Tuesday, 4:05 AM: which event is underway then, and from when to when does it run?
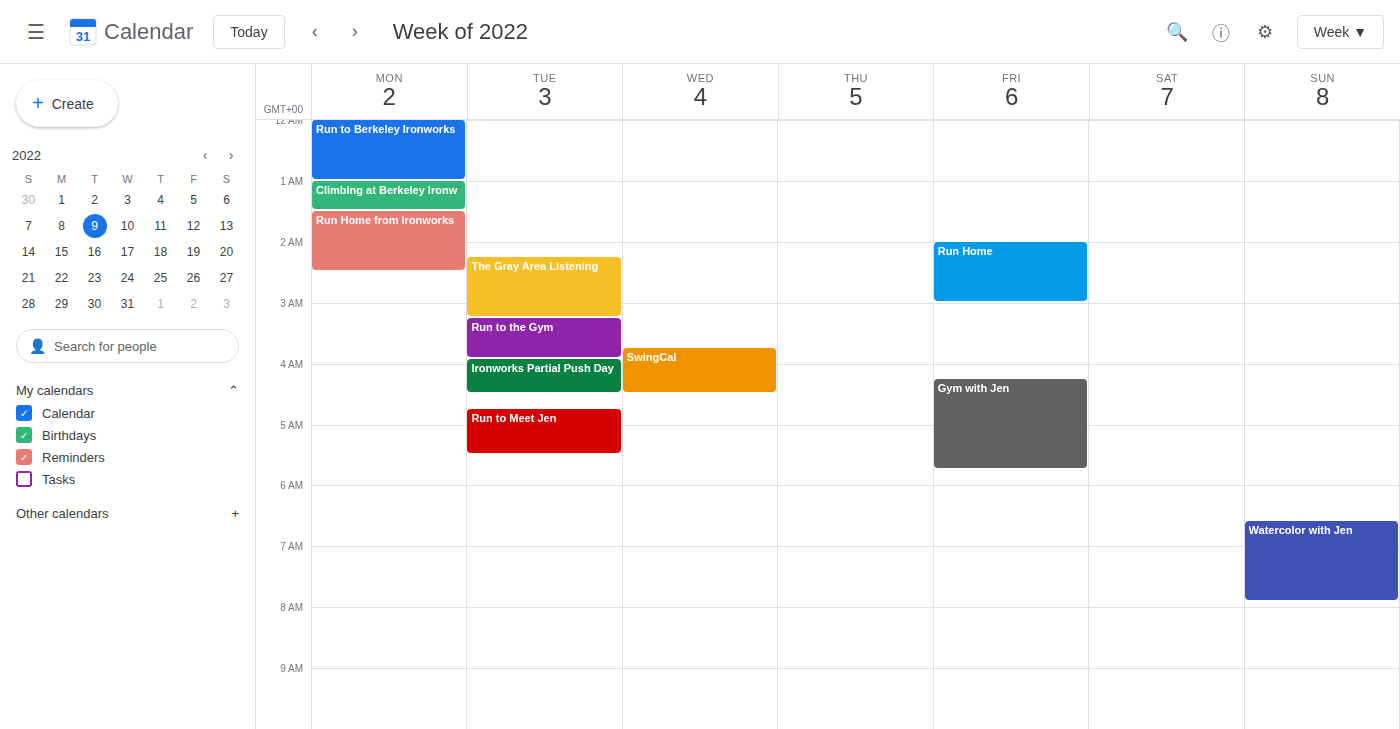
"Ironworks Partial Push Day", 3:55 AM to 4:30 AM